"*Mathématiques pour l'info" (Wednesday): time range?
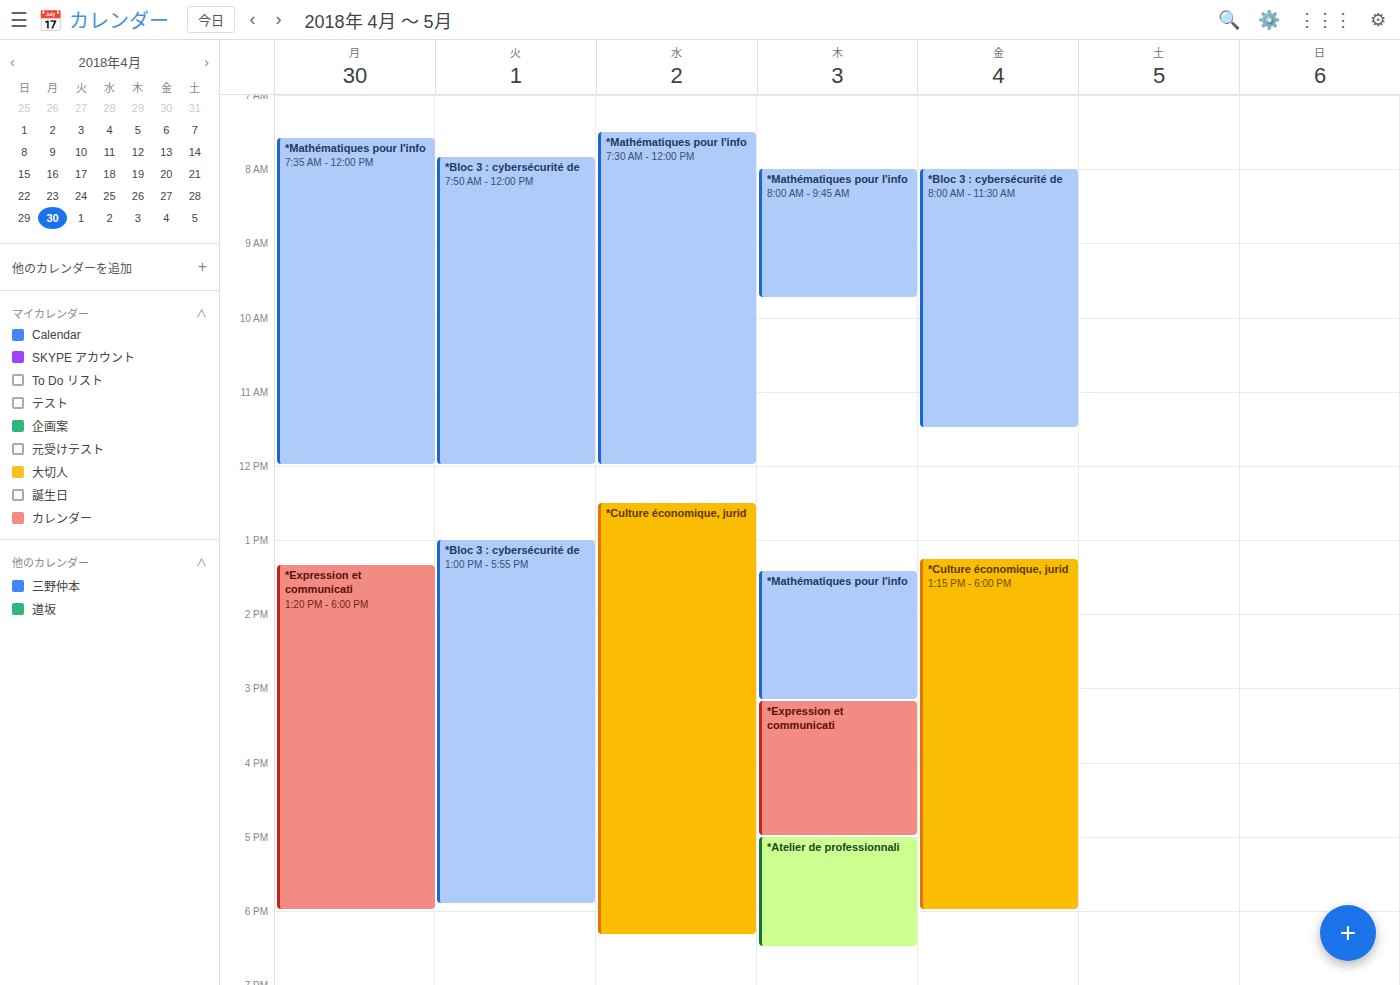
7:30 AM to 12:00 PM